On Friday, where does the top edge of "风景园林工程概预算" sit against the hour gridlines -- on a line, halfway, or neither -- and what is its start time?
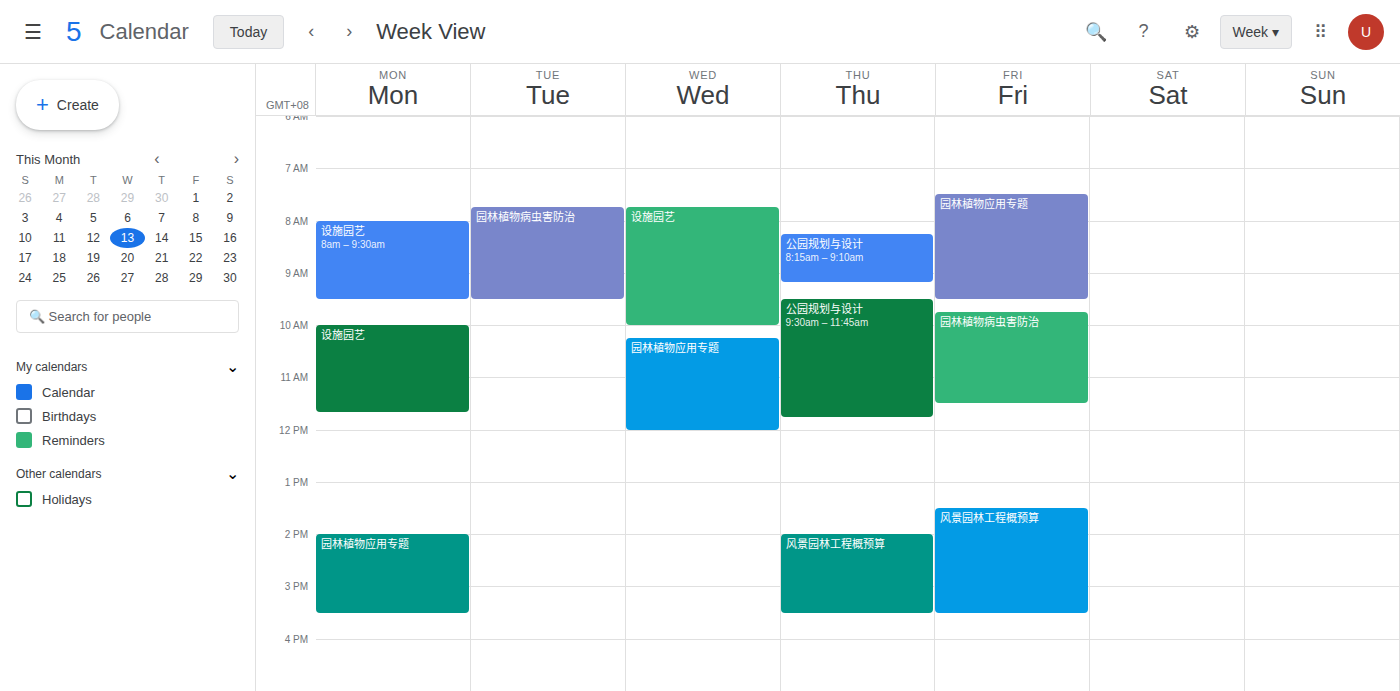
1:30 PM -- halfway between the 1 PM and 2 PM lines.